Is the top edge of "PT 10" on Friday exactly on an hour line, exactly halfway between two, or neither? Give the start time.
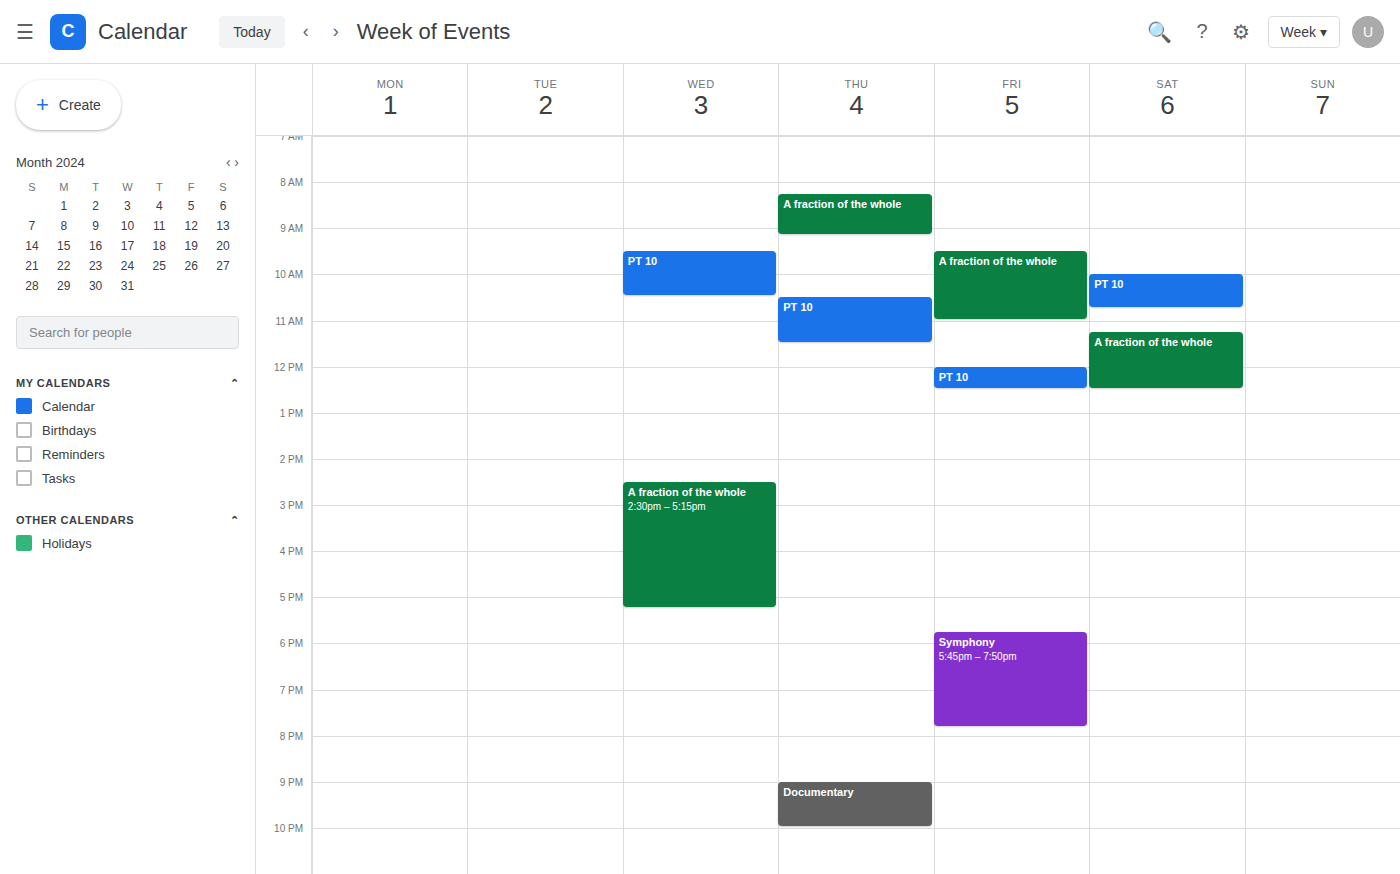
12:00 PM -- exactly on the 12 PM line.